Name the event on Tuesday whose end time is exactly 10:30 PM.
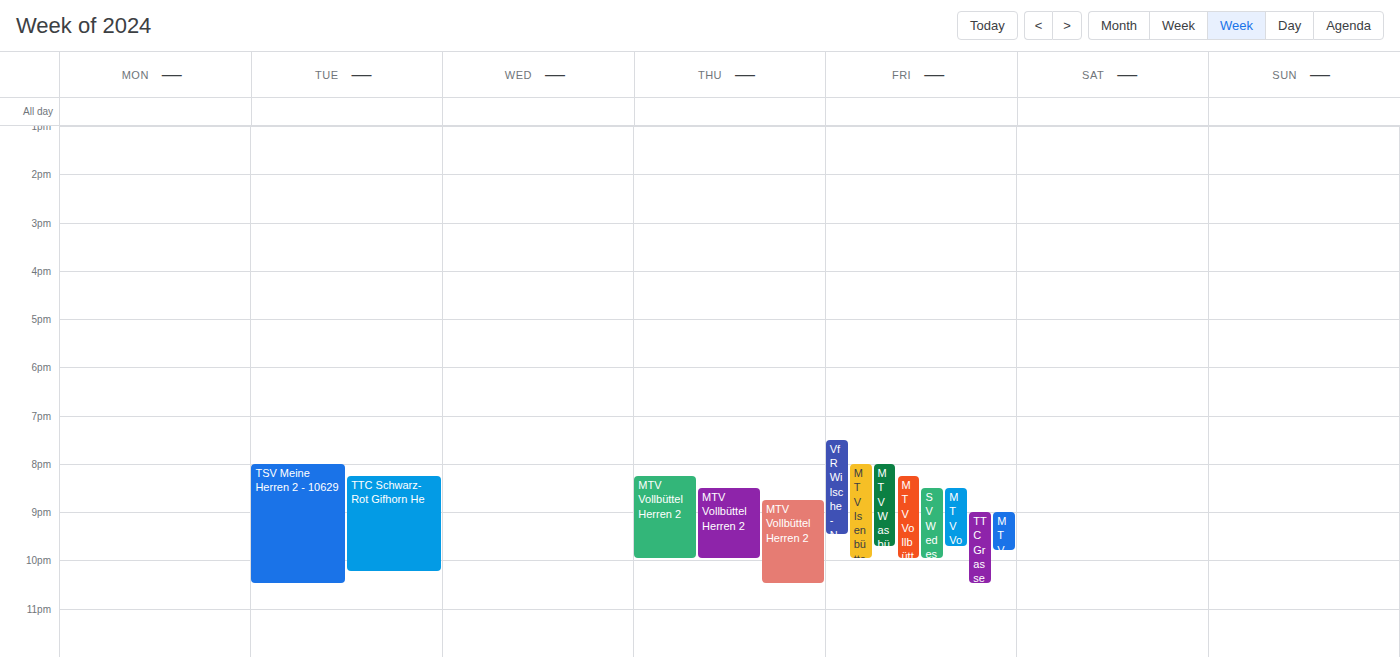
"TSV Meine Herren 2 - 10629"